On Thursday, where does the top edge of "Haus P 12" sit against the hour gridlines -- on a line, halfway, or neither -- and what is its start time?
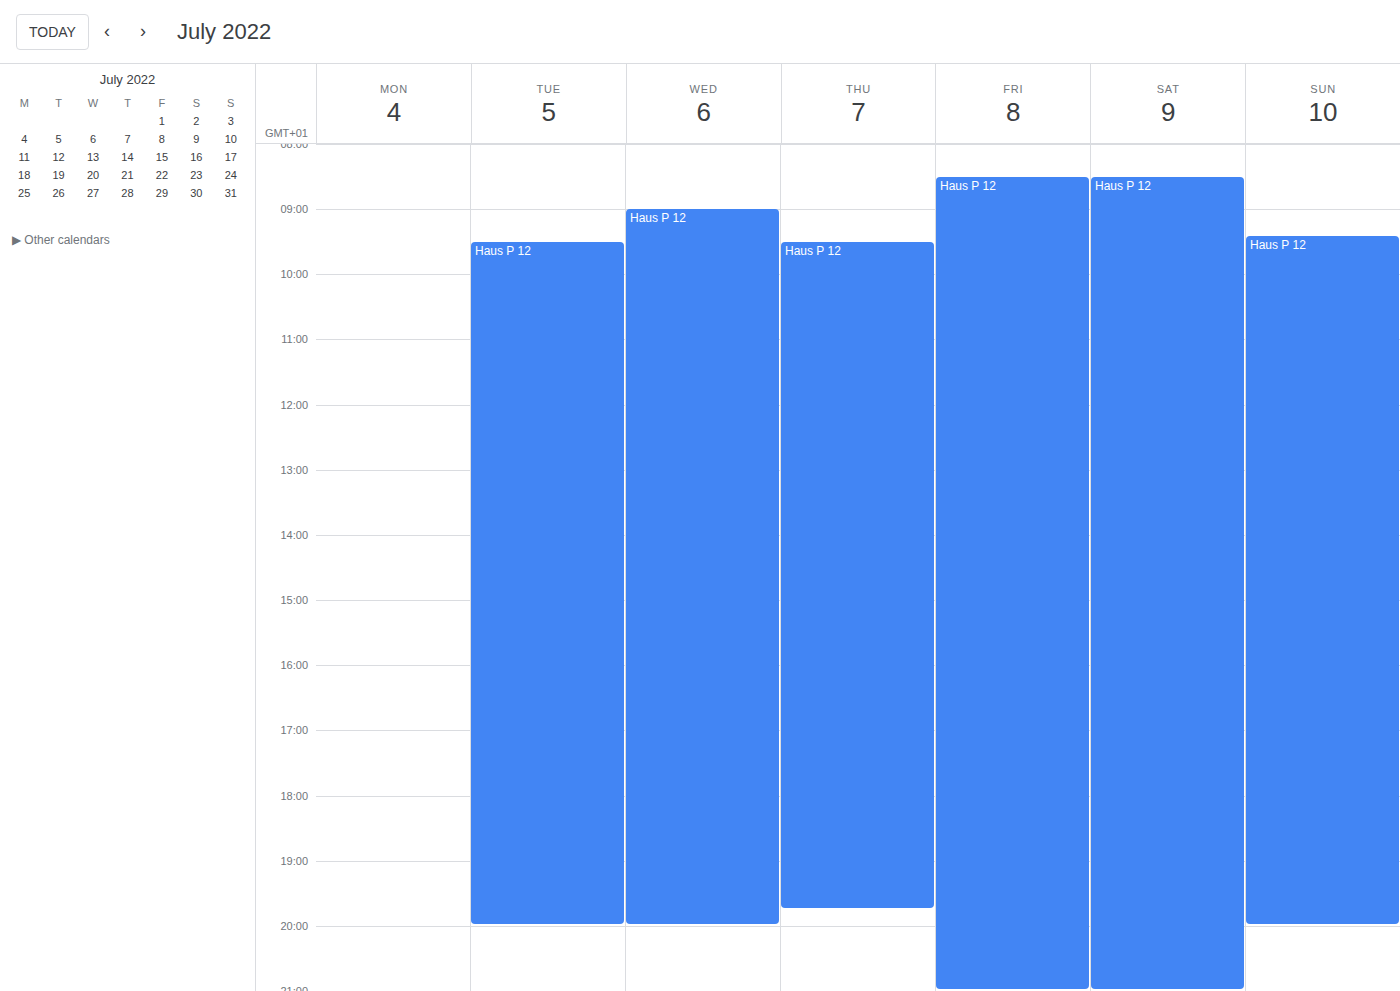
9:30 AM -- halfway between the 9 AM and 10 AM lines.